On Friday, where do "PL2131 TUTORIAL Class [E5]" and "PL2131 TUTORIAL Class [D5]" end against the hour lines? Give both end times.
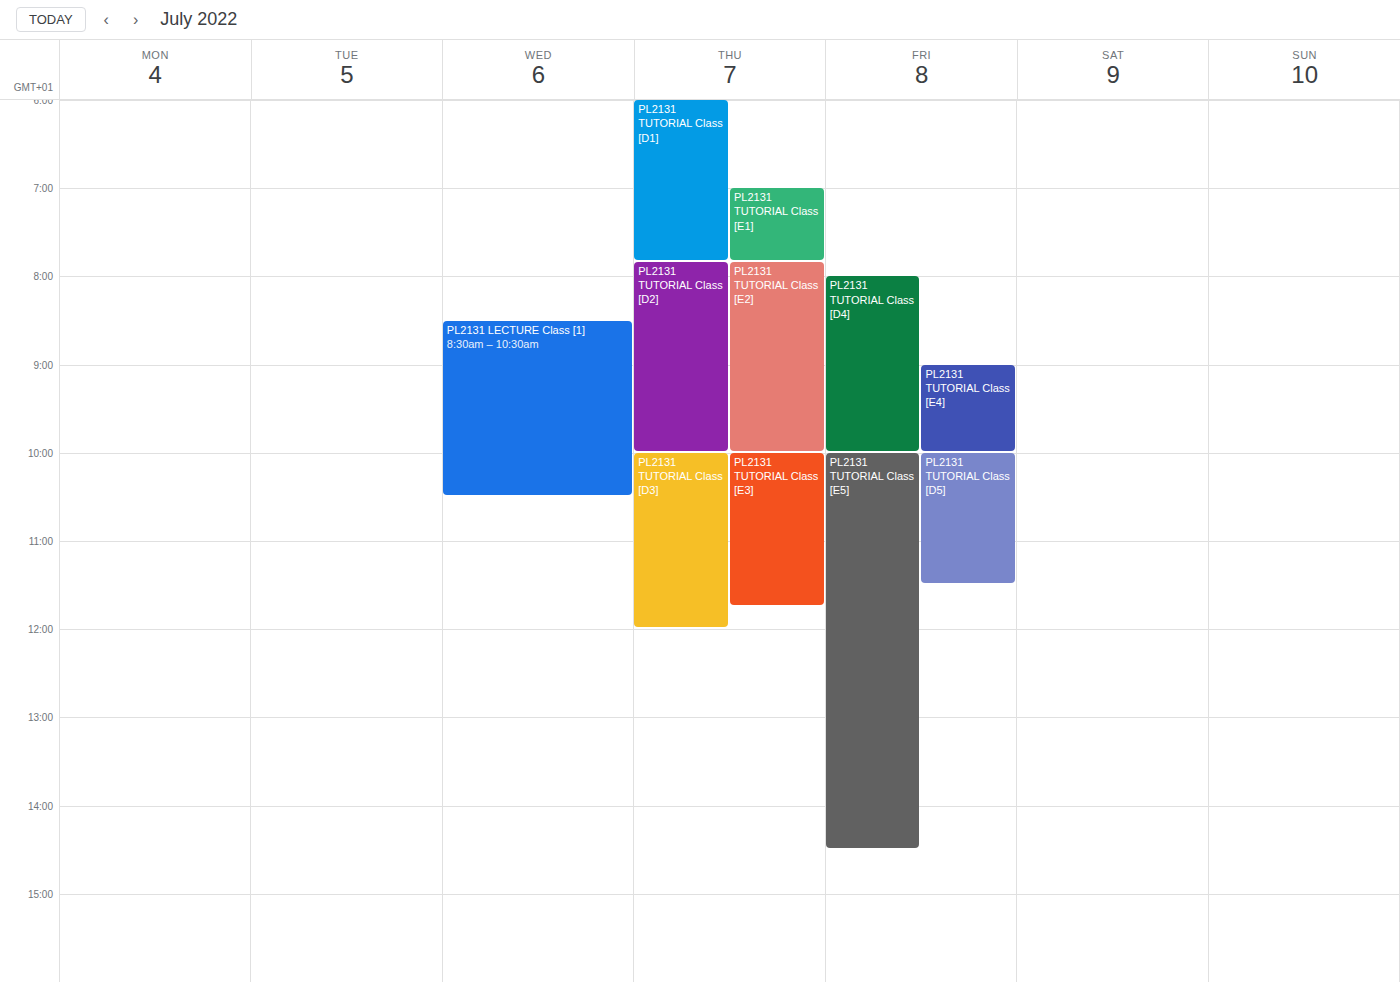
"PL2131 TUTORIAL Class [E5]": 2:30 PM, halfway between the 2 PM and 3 PM lines. "PL2131 TUTORIAL Class [D5]": 11:30 AM, halfway between the 11 AM and 12 PM lines.